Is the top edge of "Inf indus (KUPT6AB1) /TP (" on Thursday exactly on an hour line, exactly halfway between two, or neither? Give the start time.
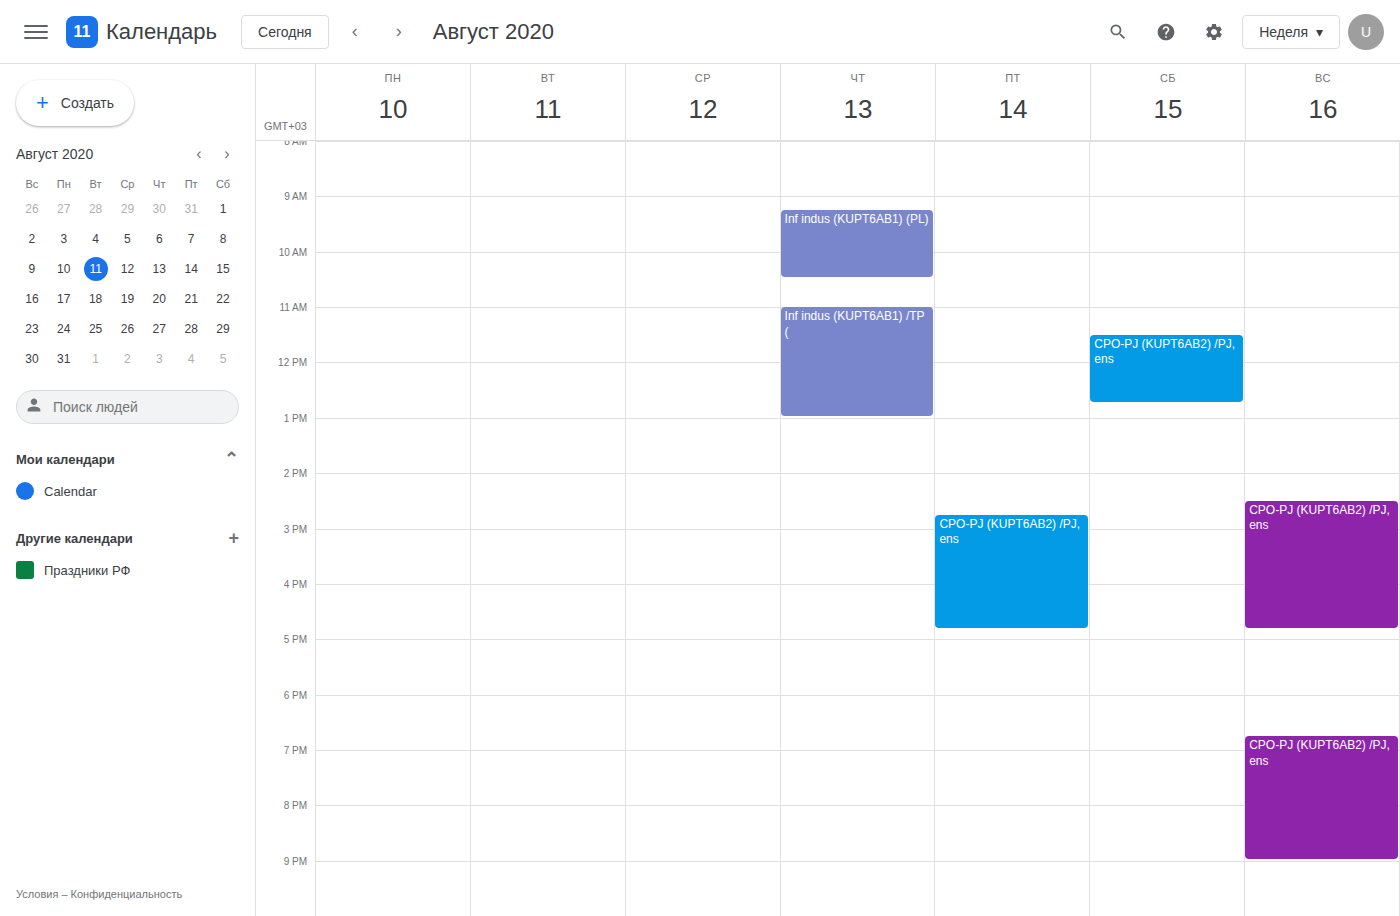
11:00 AM -- exactly on the 11 AM line.